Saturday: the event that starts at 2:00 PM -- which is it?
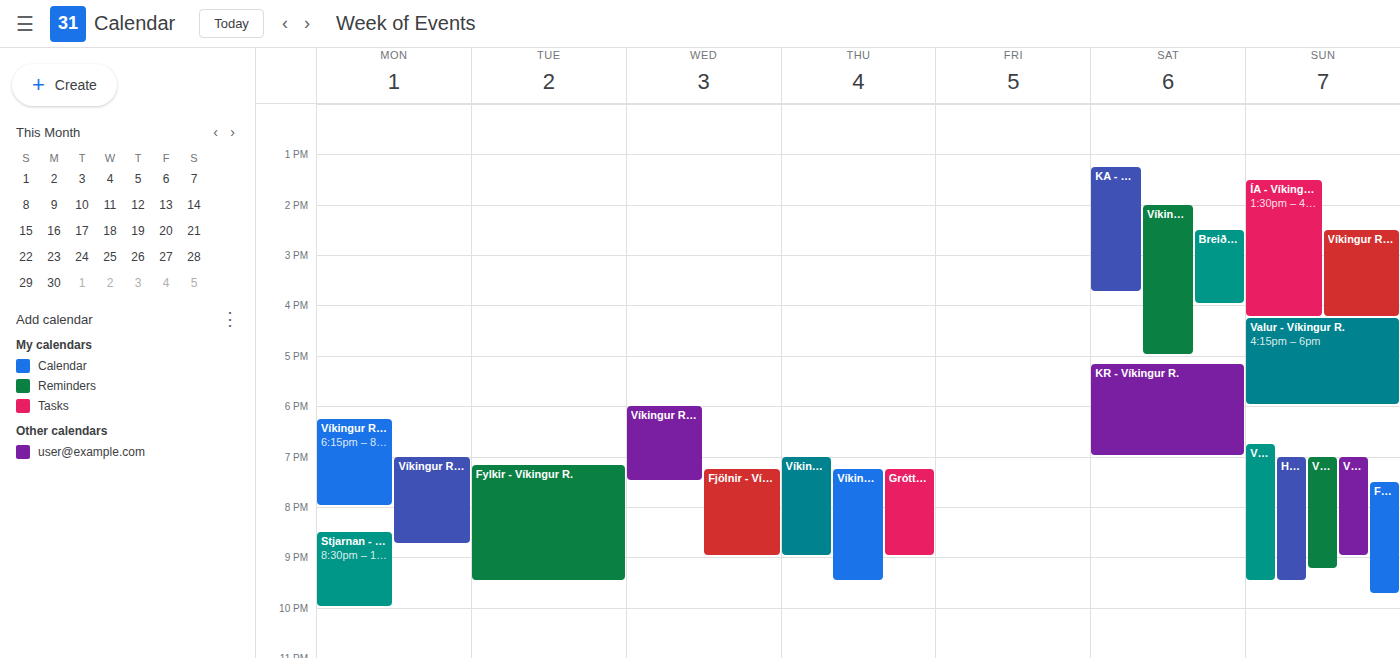
"Víkingur R. - Fylkir"